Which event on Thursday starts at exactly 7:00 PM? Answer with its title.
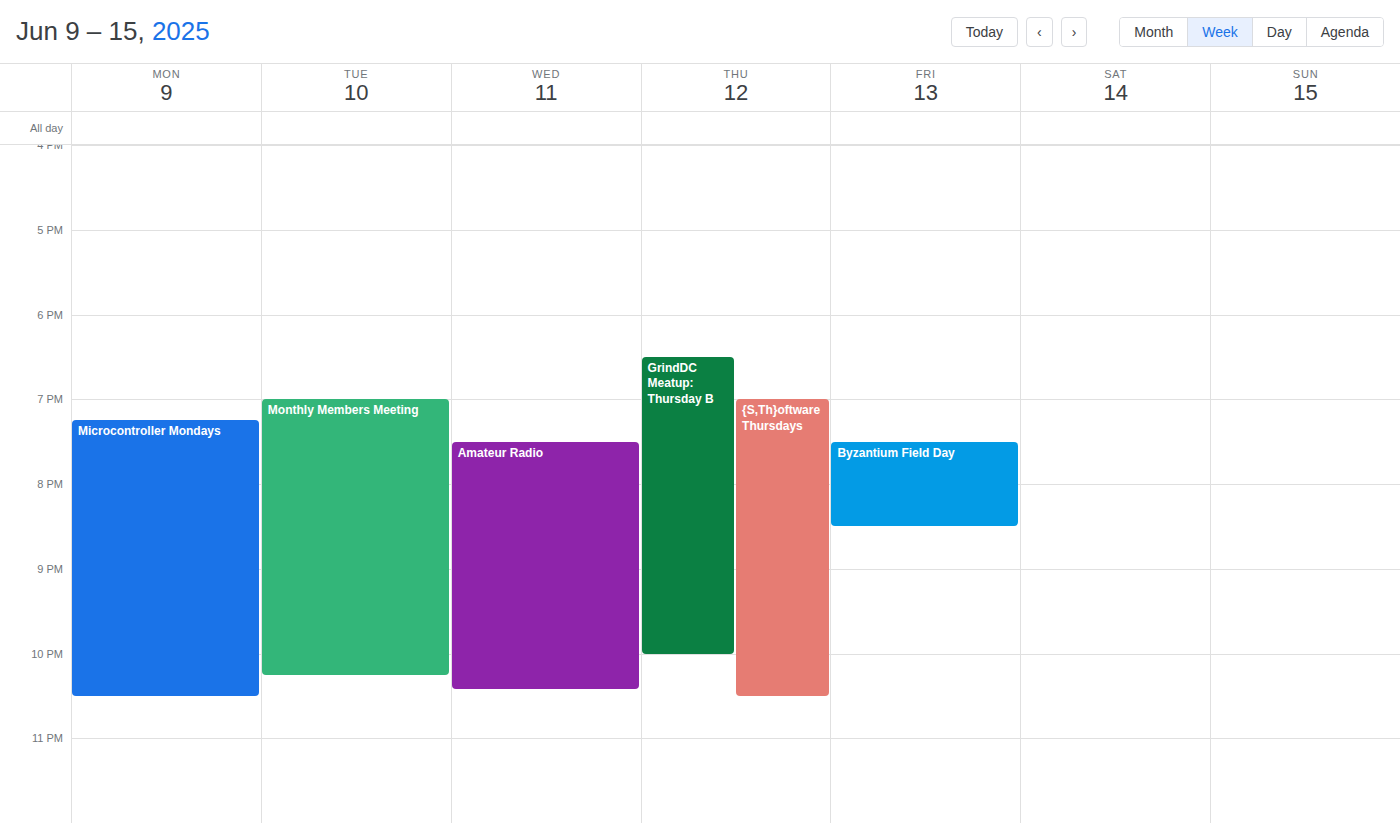
"{S,Th}oftware Thursdays"